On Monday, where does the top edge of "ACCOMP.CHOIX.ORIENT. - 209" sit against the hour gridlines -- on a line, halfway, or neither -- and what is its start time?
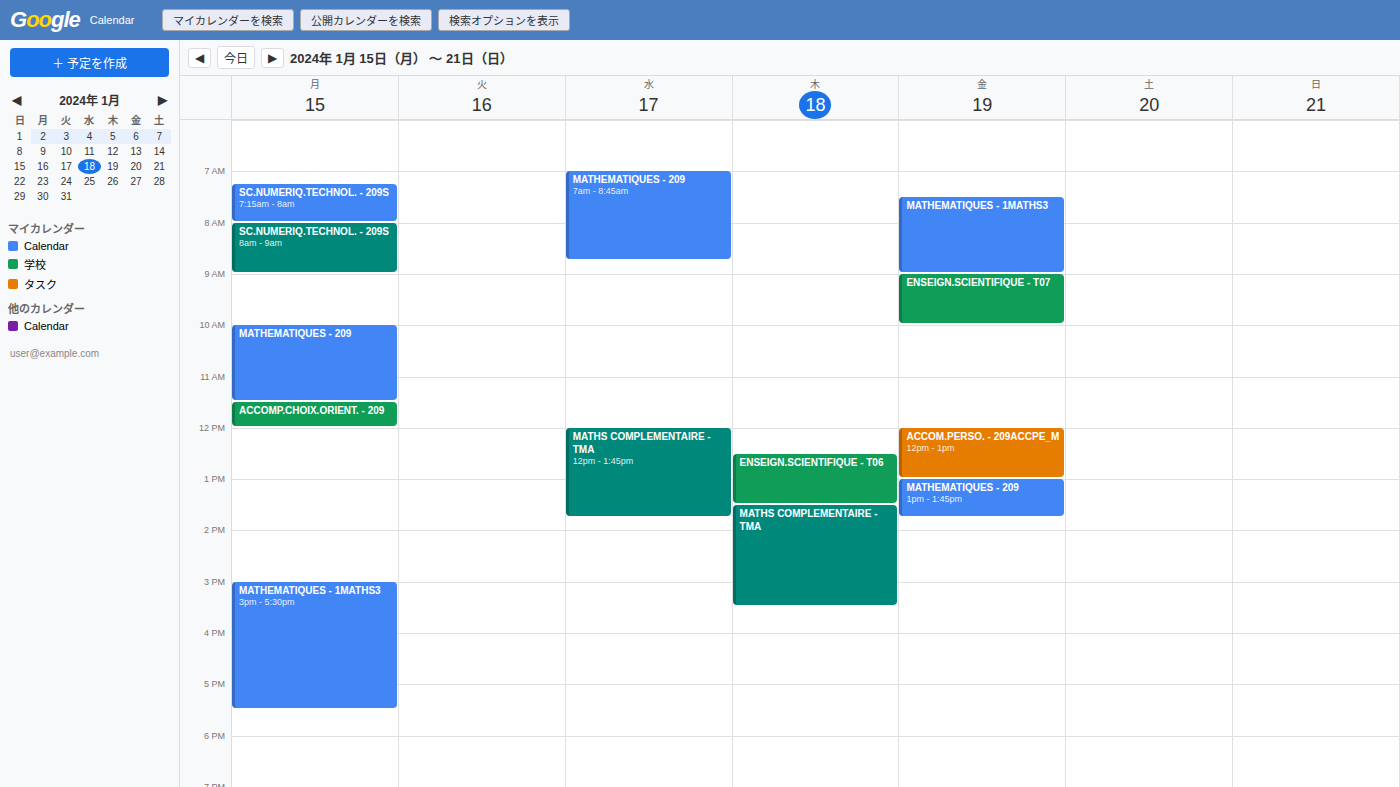
11:30 AM -- halfway between the 11 AM and 12 PM lines.